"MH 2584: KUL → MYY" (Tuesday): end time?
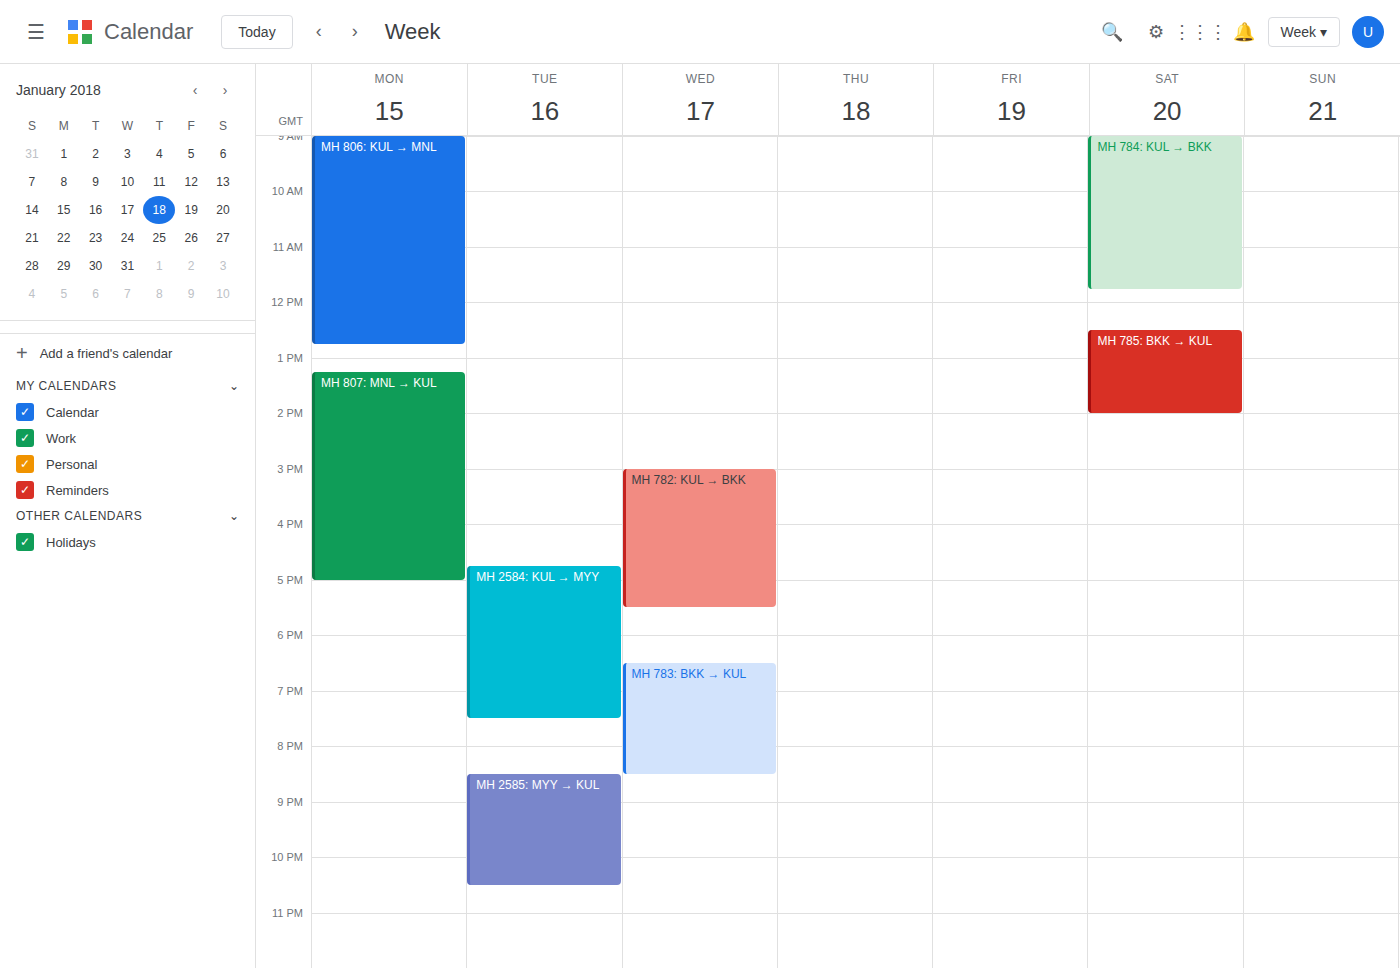
7:30 PM